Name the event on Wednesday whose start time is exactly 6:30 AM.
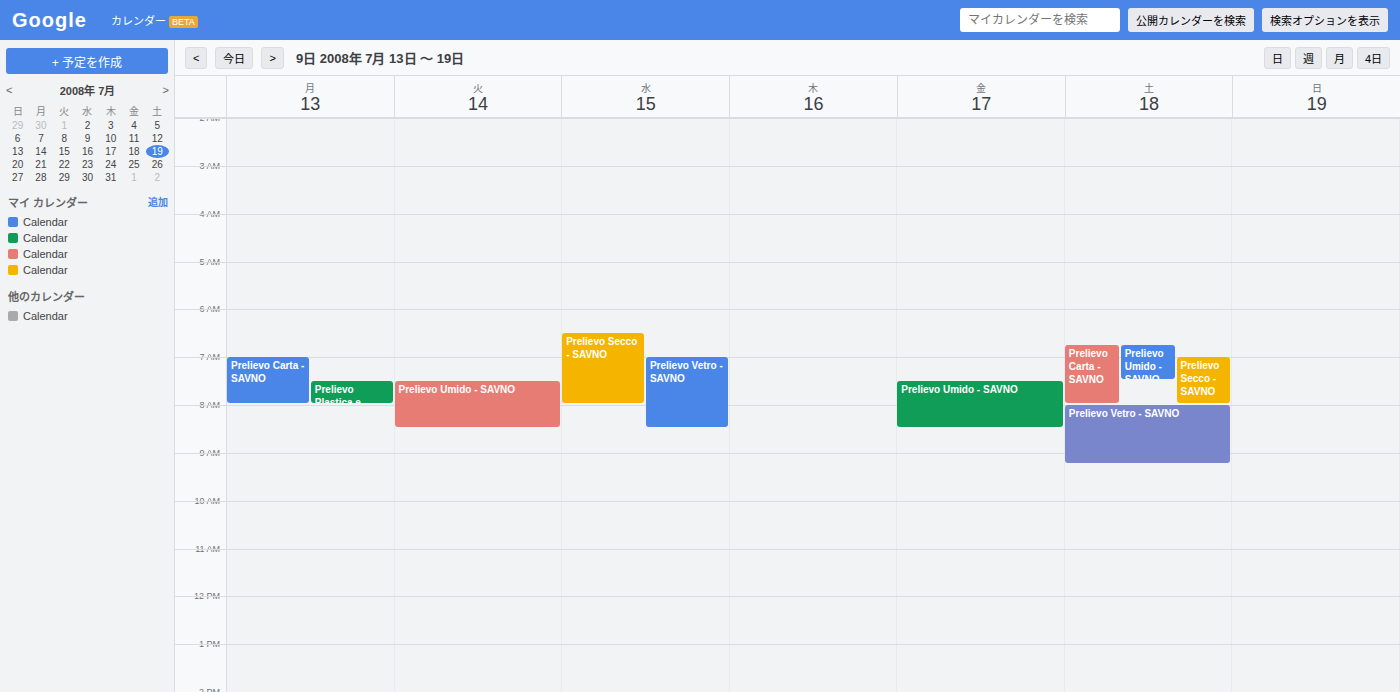
"Prelievo Secco - SAVNO"